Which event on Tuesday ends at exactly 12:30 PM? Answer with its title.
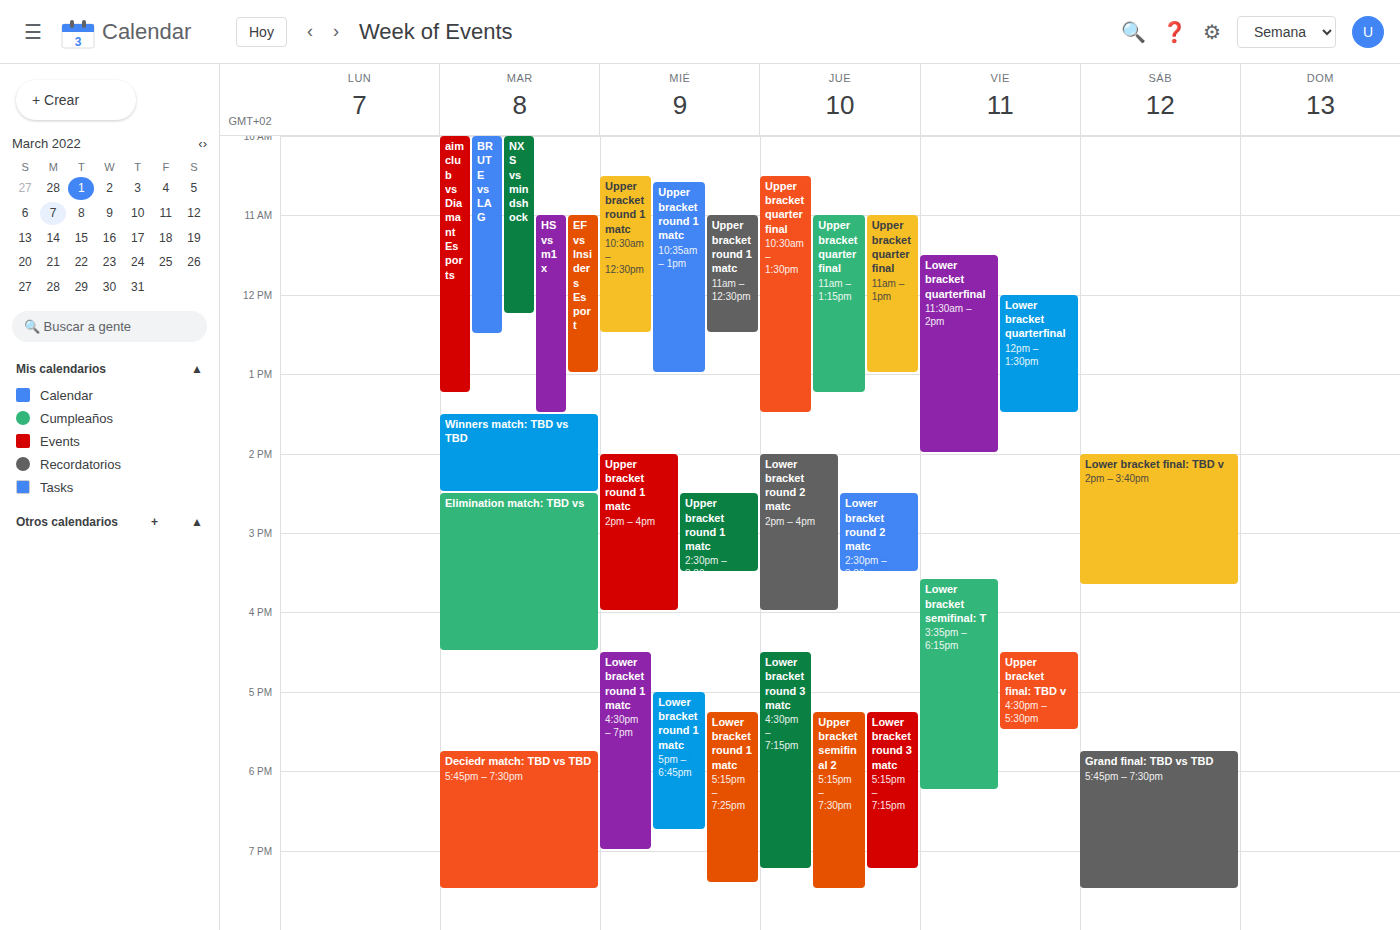
"BRUTE vs LAG"